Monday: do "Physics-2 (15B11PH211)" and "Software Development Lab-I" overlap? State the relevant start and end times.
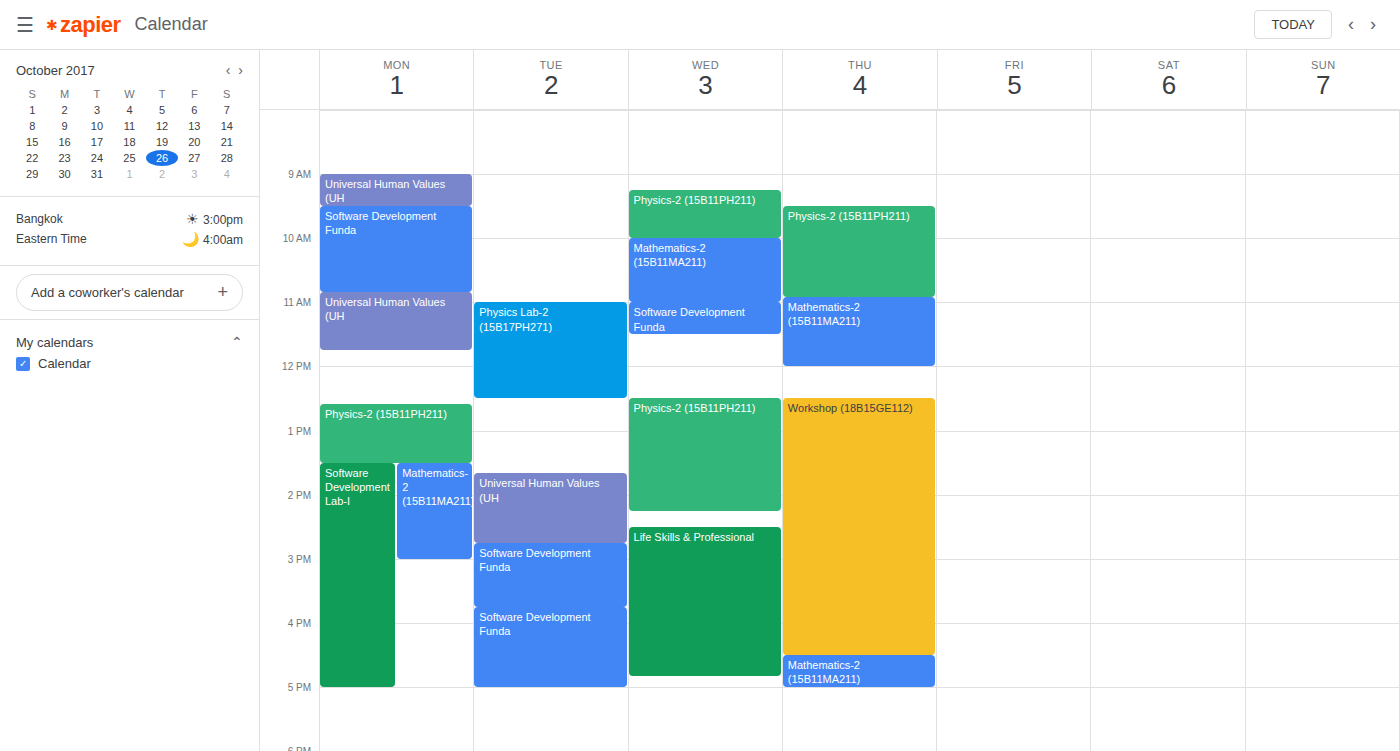
"Physics-2 (15B11PH211)" ends at 1:30 PM, exactly when "Software Development Lab-I" starts -- they touch but do not overlap.